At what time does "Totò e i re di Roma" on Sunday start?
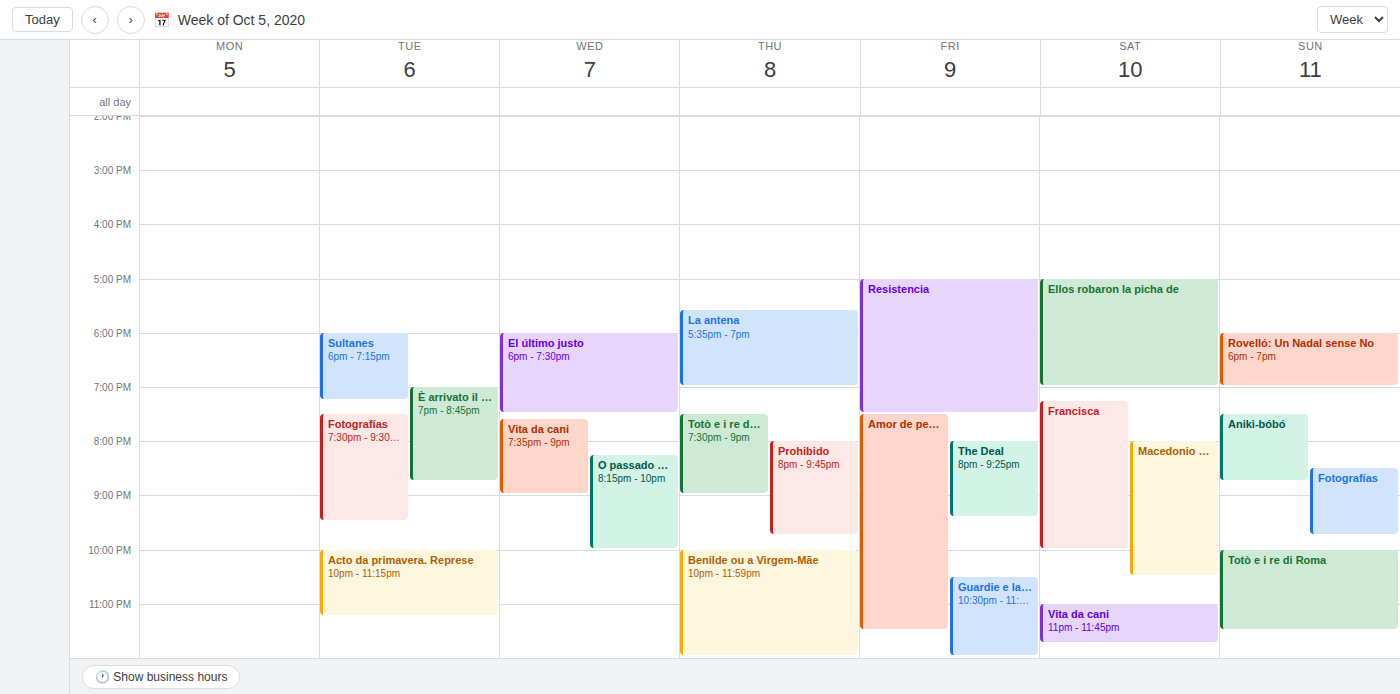
10:00 PM